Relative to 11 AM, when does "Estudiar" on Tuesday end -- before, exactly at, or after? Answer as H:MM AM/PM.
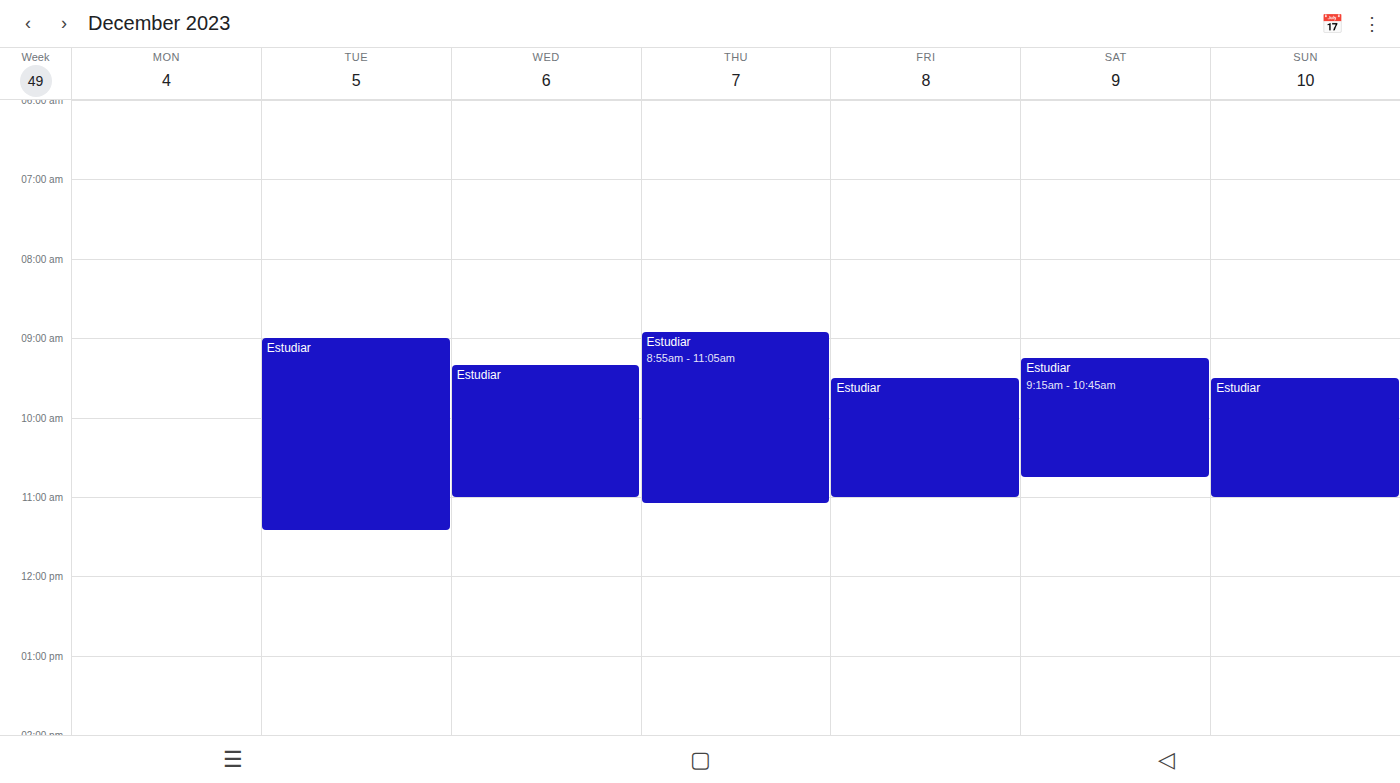
11:25 AM -- after 11 AM, 25 minutes below the 11 AM line.